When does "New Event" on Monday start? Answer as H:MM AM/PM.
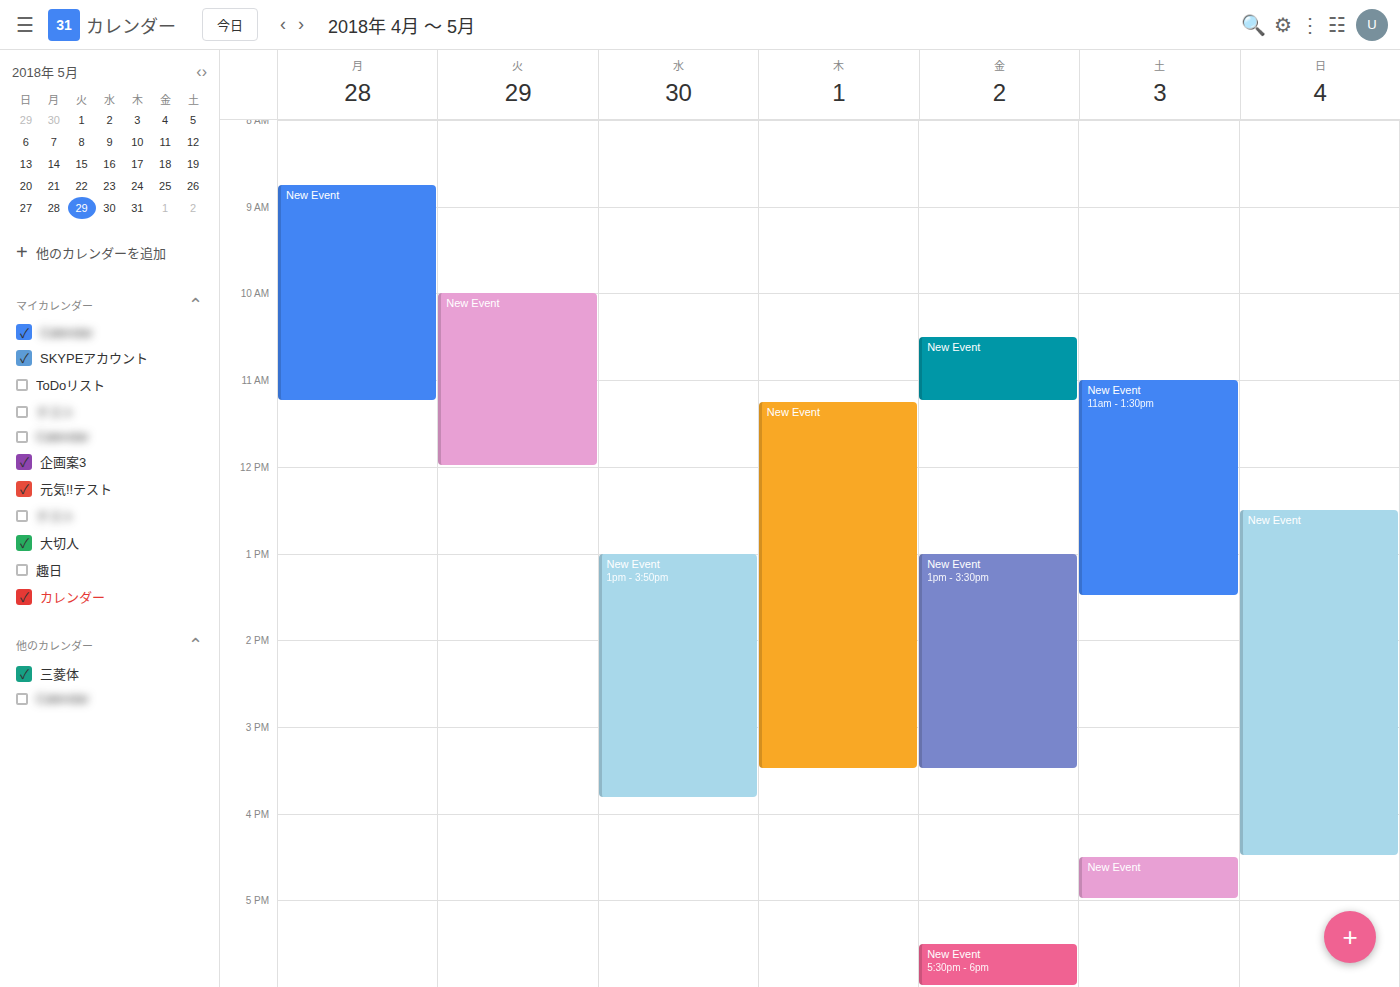
8:45 AM